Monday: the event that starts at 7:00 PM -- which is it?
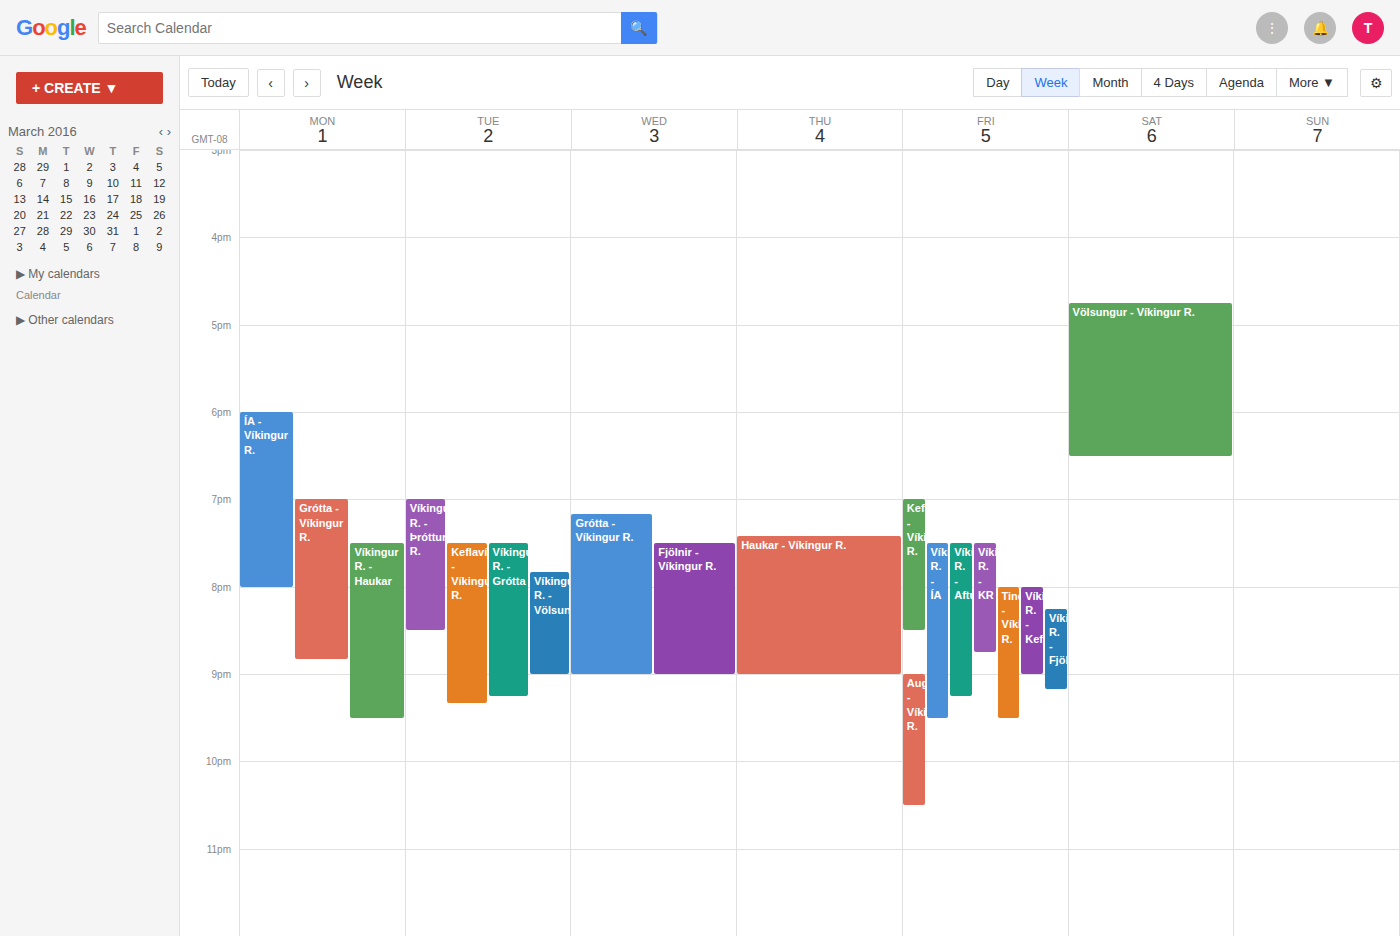
"Grótta - Víkingur R."